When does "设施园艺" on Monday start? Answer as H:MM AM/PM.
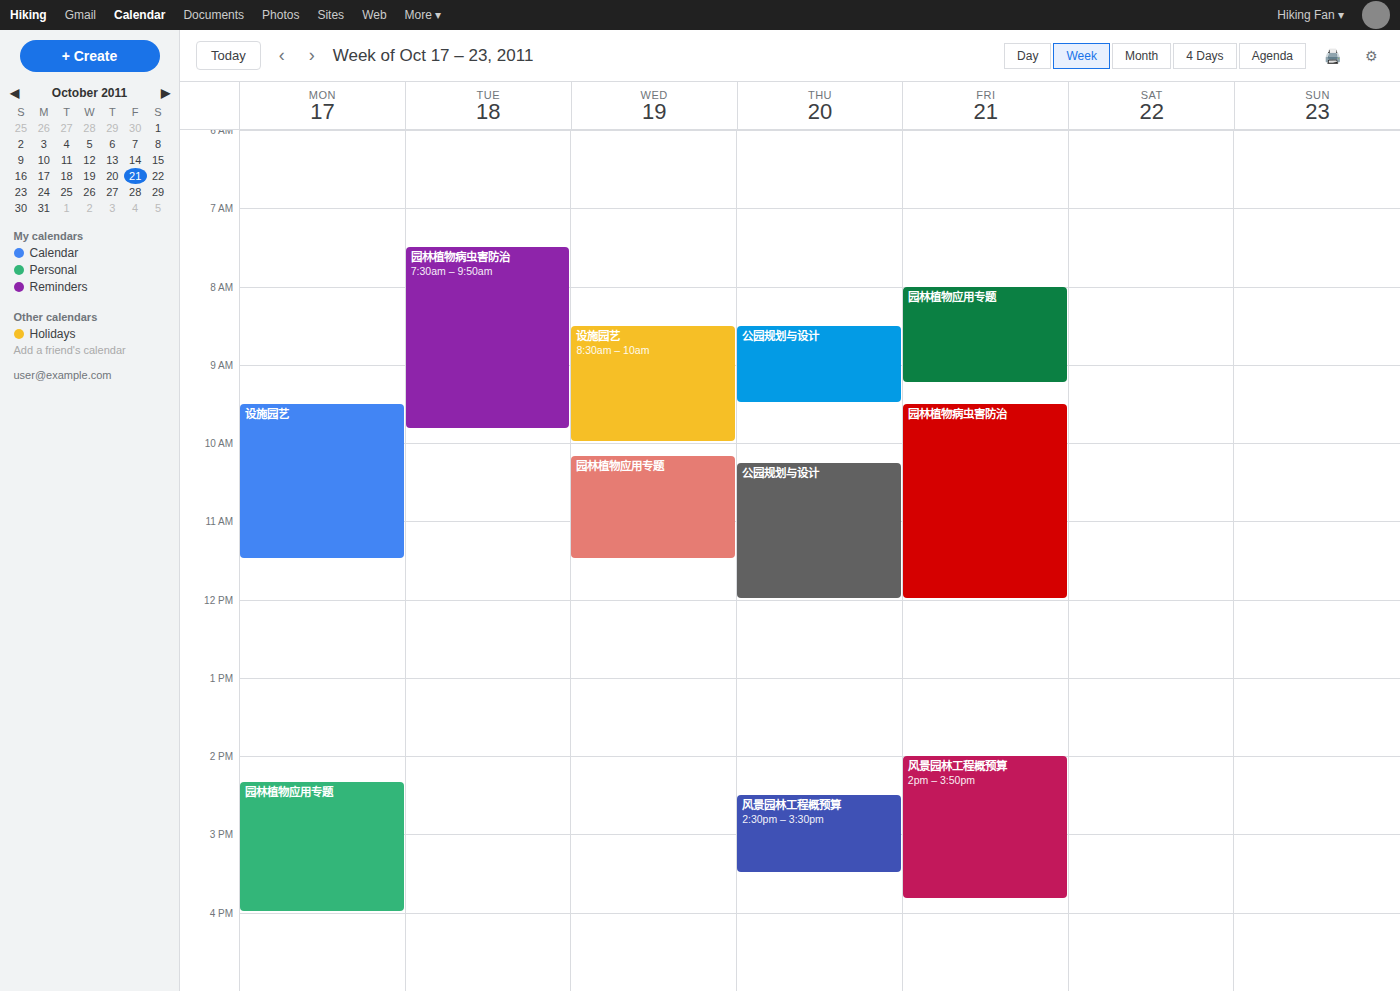
9:30 AM